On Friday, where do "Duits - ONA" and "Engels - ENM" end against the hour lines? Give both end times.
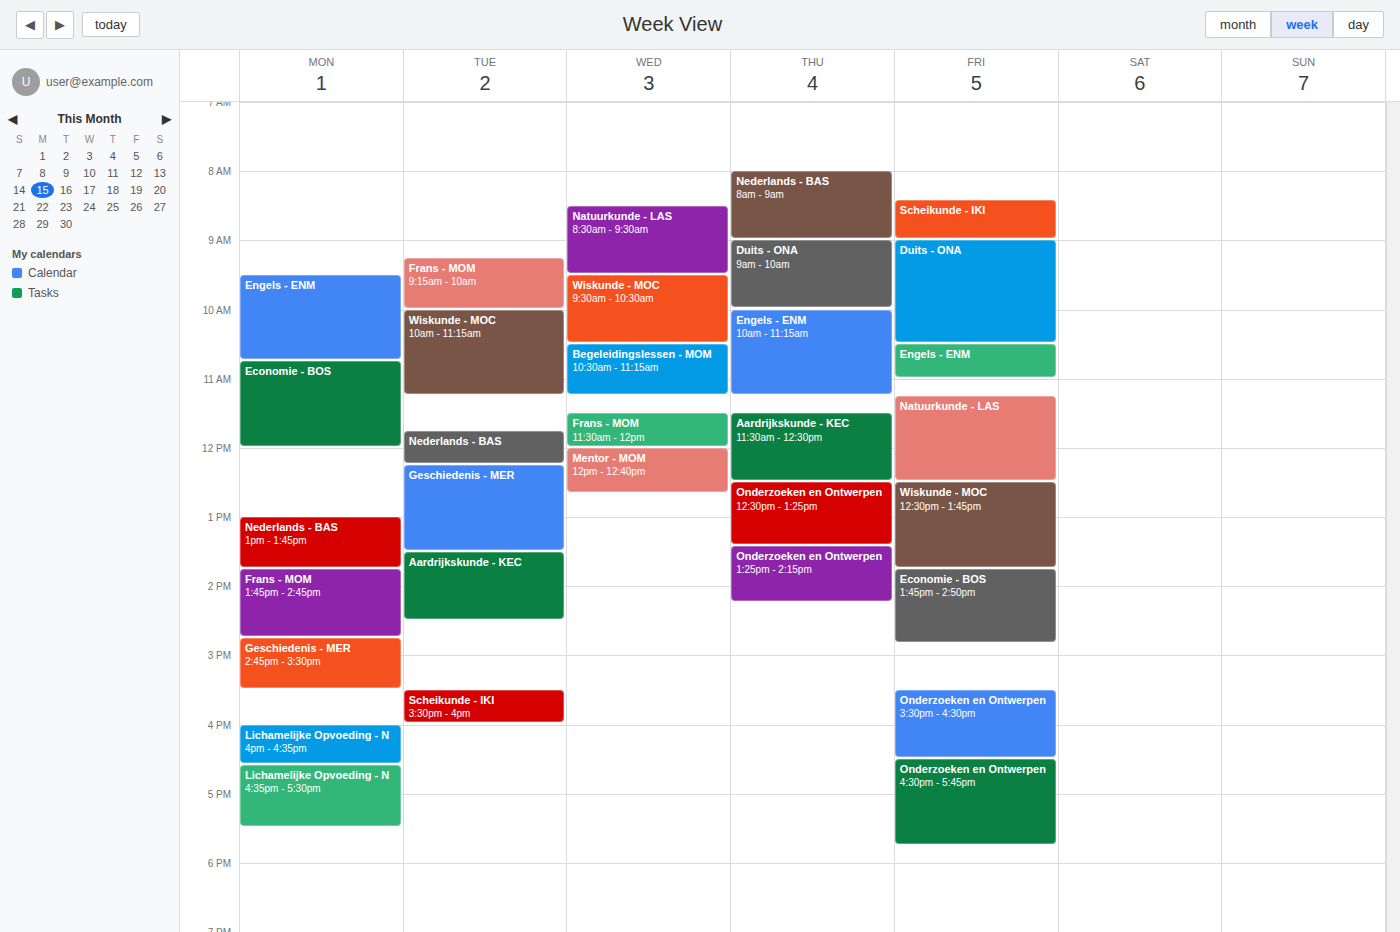
"Duits - ONA": 10:30 AM, halfway between the 10 AM and 11 AM lines. "Engels - ENM": 11:00 AM, exactly on the 11 AM line.